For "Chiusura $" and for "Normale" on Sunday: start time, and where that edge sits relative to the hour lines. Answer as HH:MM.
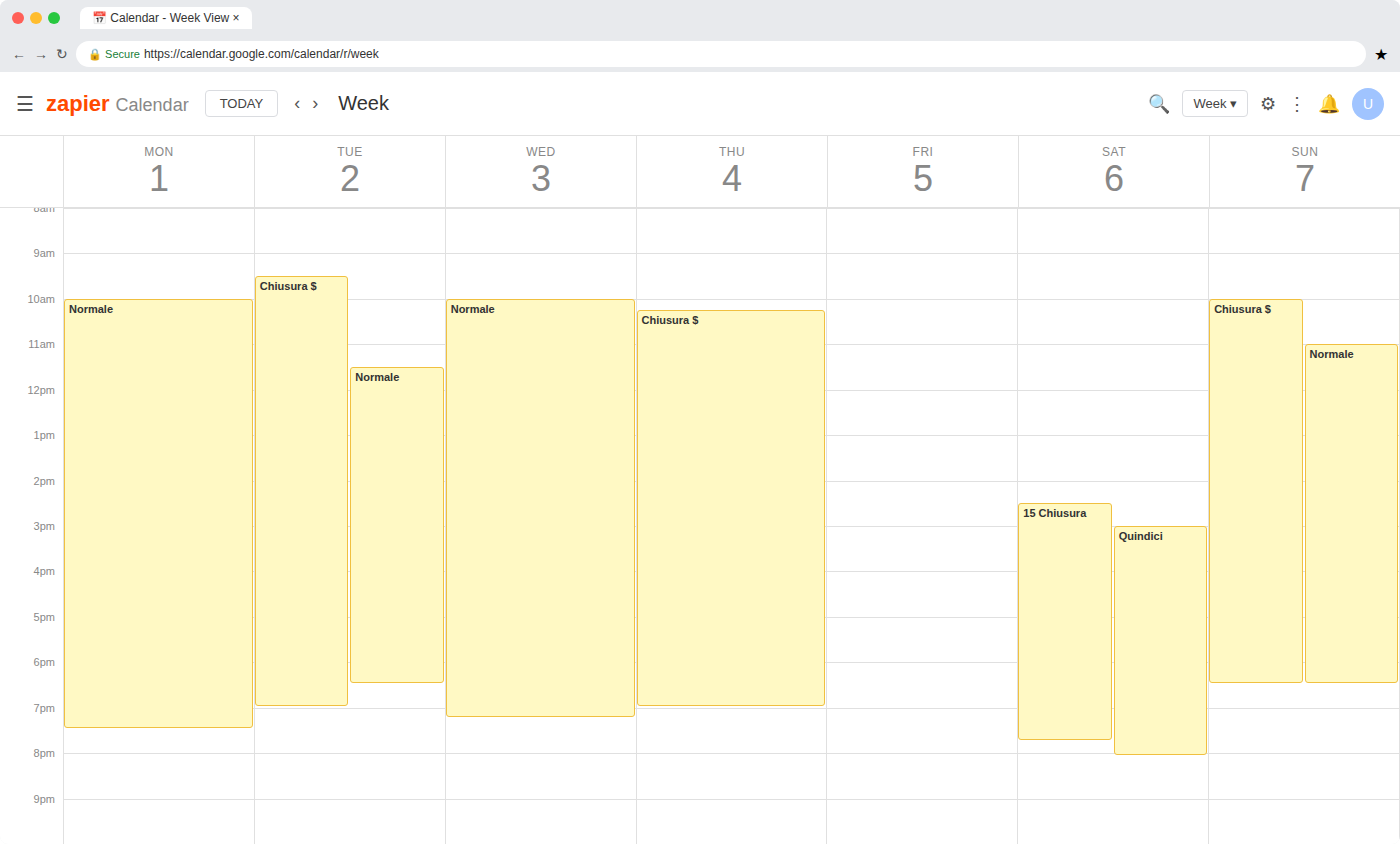
"Chiusura $": 10:00, exactly on the 10:00 line. "Normale": 11:00, exactly on the 11:00 line.